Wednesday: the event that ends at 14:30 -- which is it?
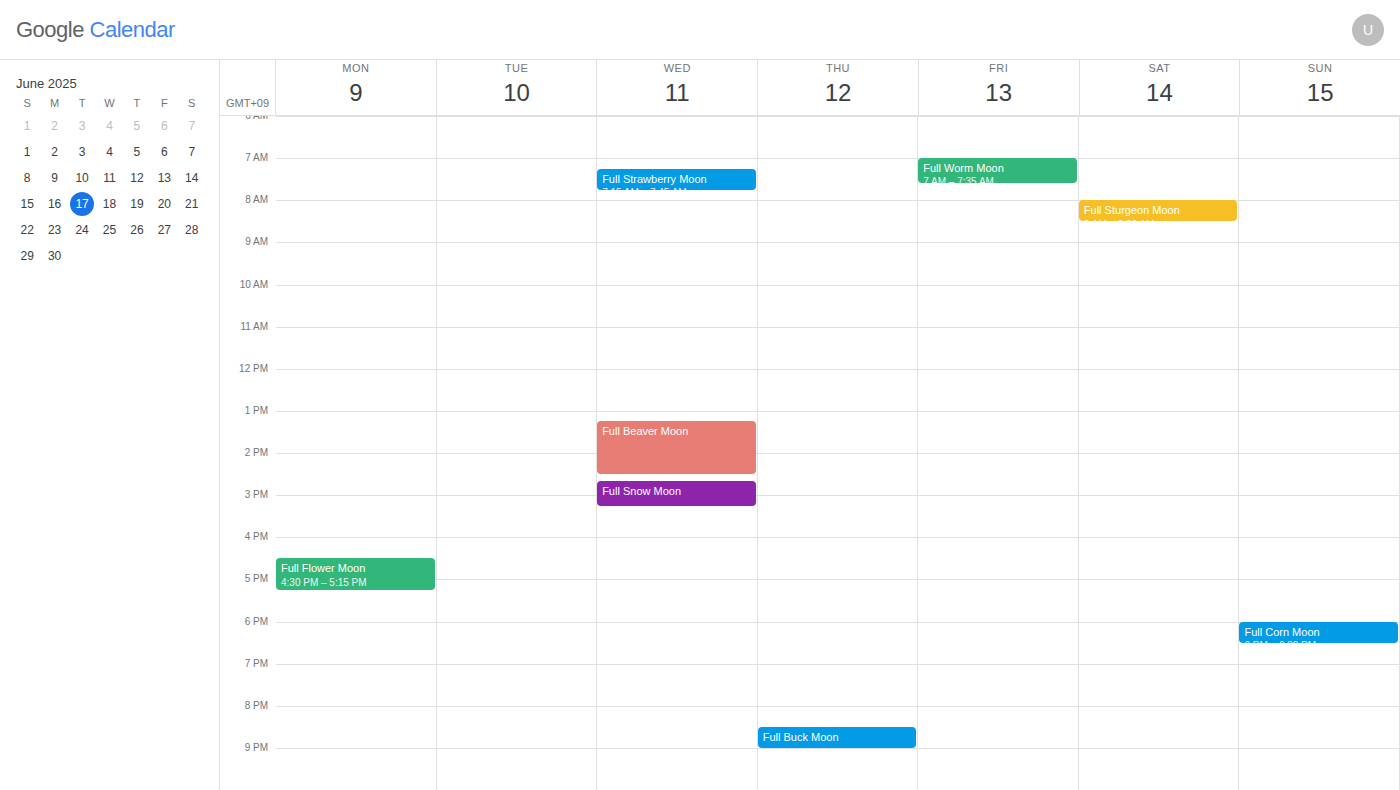
"Full Beaver Moon"